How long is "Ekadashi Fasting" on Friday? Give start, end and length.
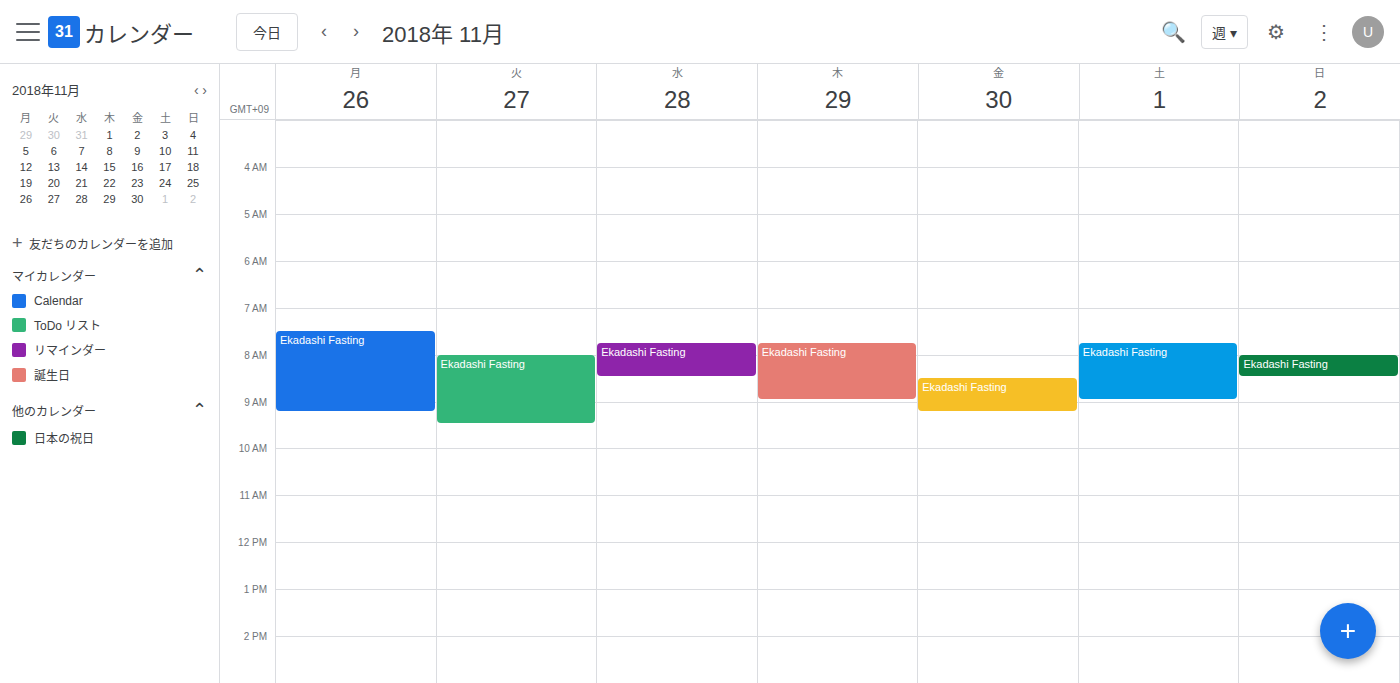
8:30 AM to 9:15 AM, 45 minutes